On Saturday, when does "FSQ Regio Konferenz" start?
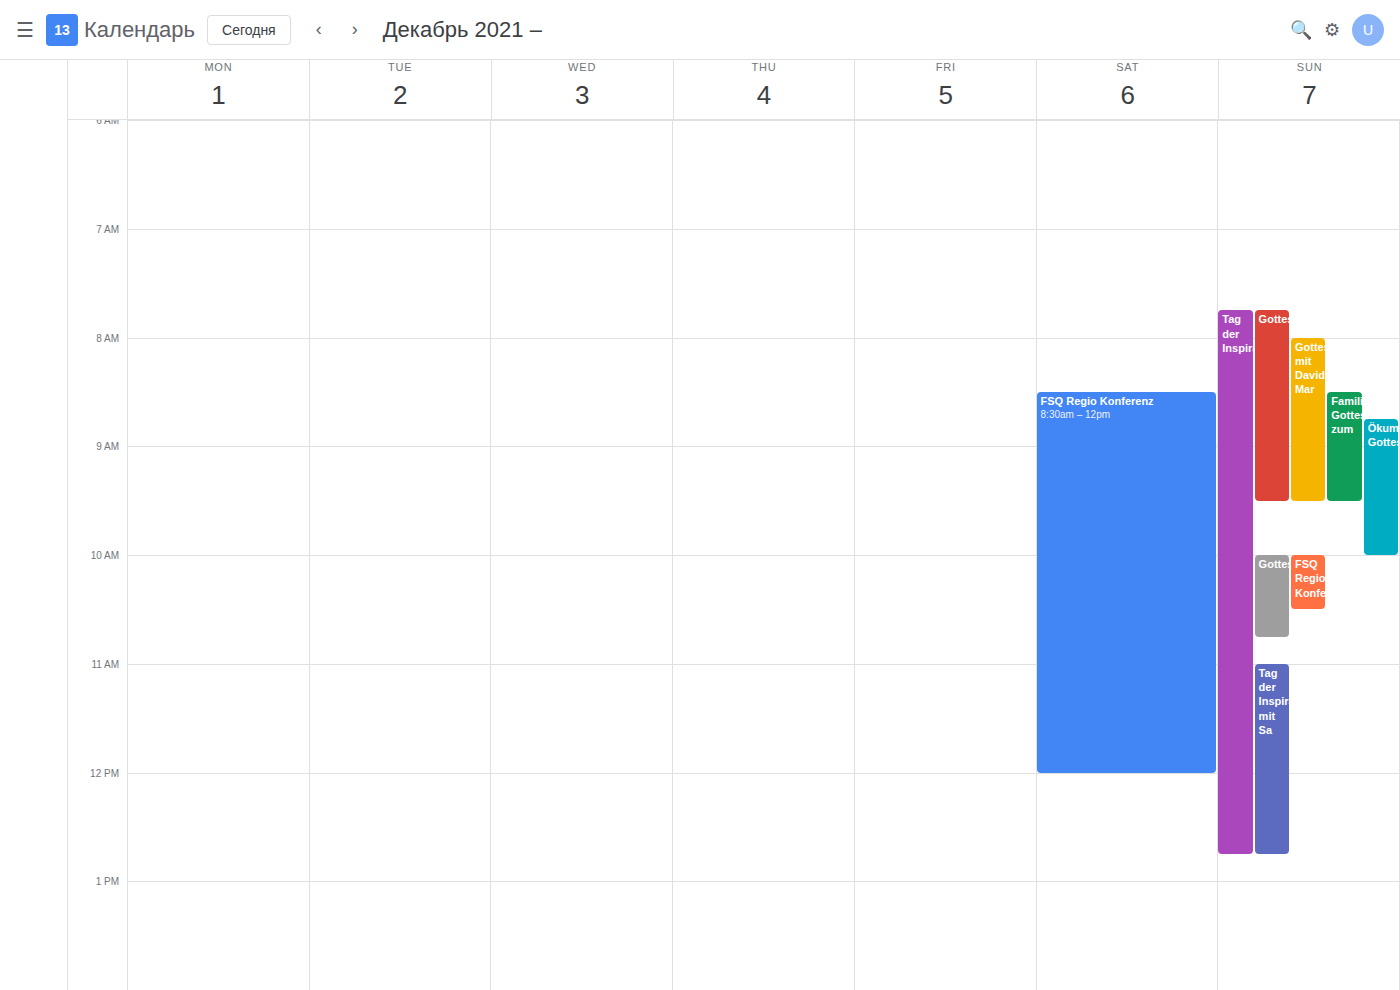
8:30 AM